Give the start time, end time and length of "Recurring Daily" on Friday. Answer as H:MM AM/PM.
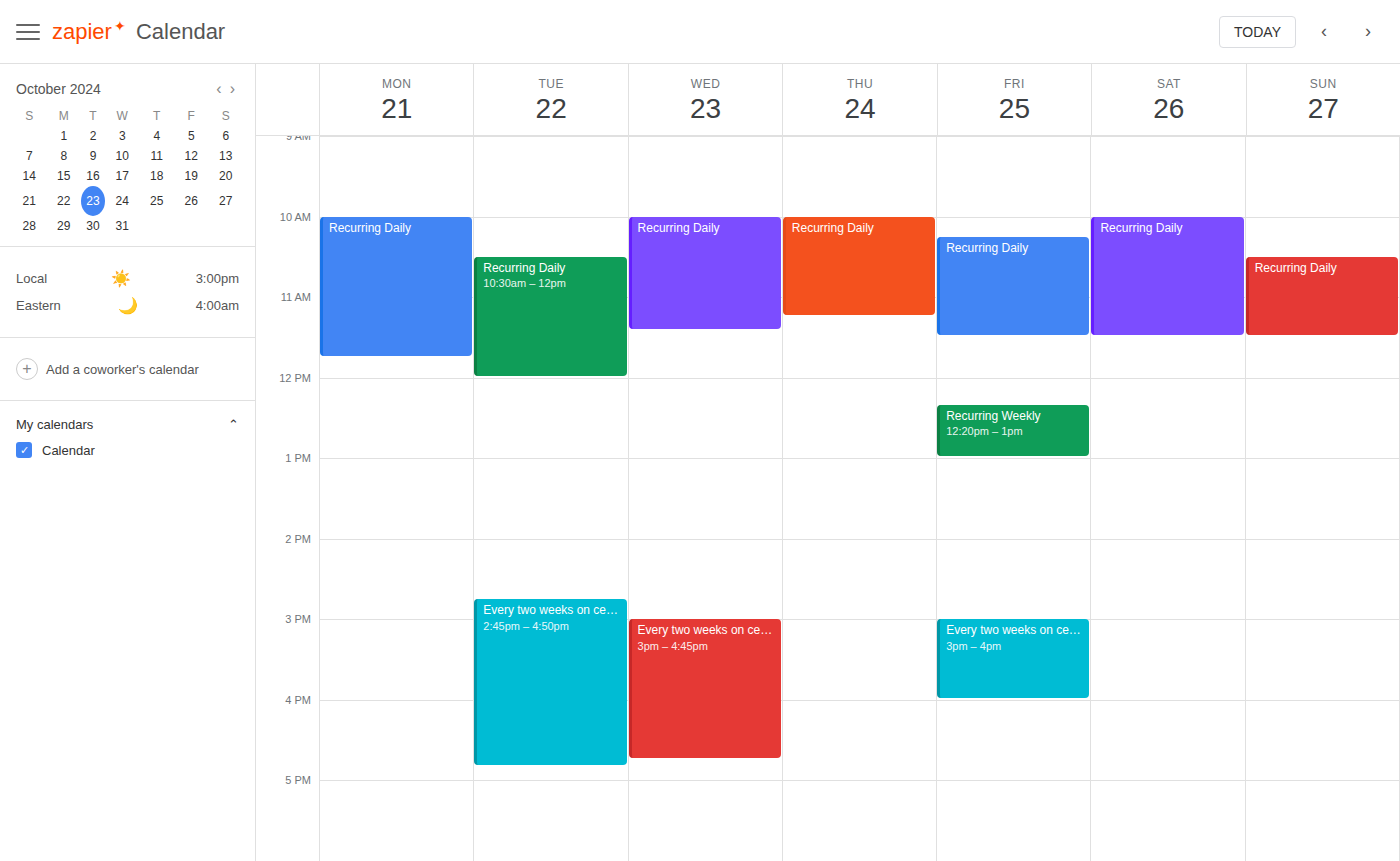
10:15 AM to 11:30 AM, 1 hour 15 minutes